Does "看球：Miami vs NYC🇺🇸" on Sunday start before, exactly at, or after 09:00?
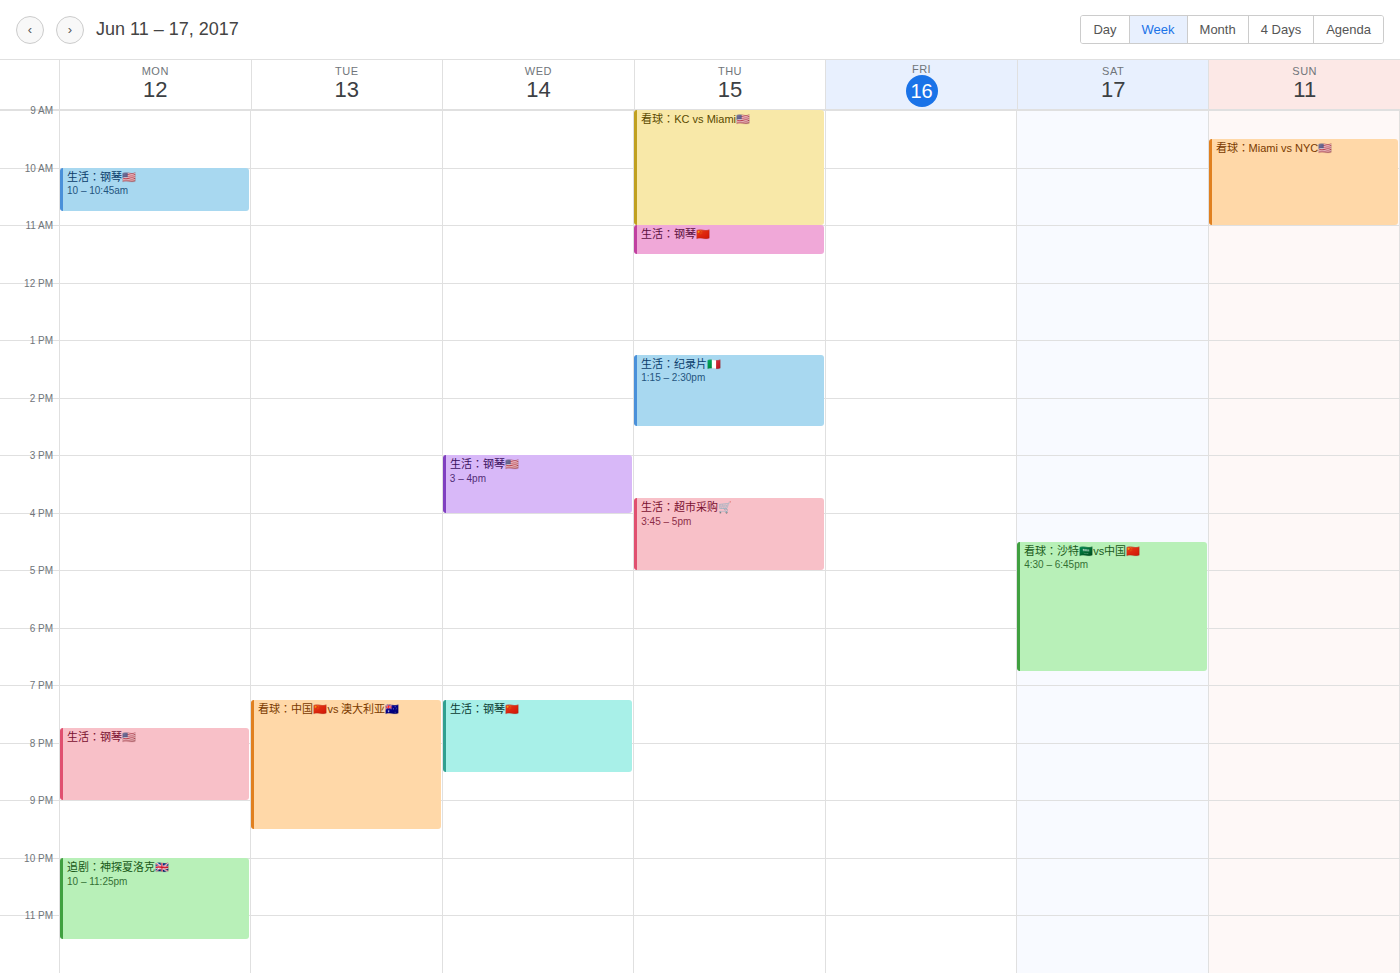
09:30 -- after 09:00, 30 minutes below the 09:00 line.